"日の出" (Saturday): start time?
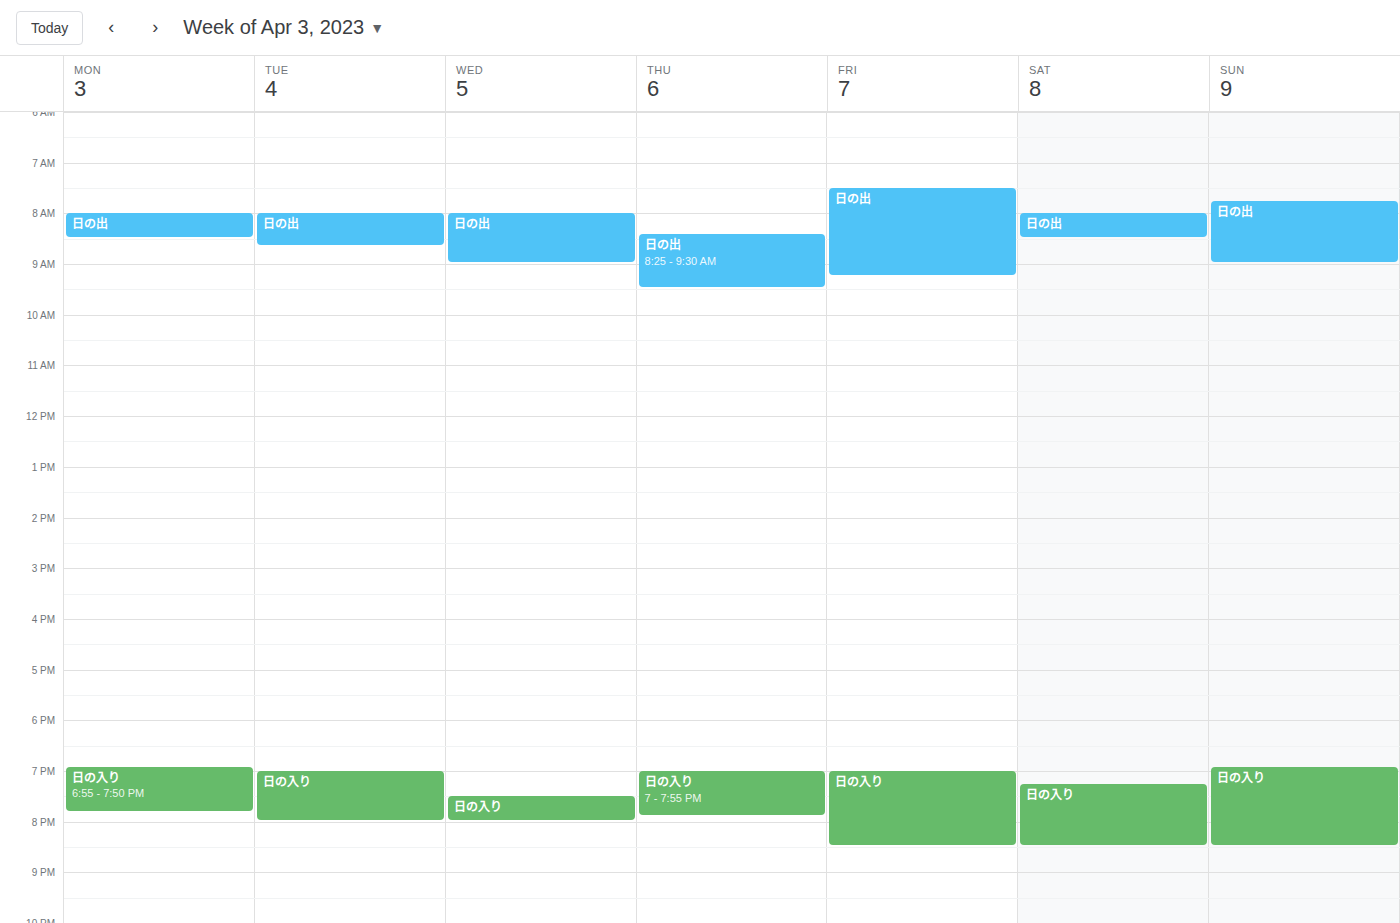
8:00 AM